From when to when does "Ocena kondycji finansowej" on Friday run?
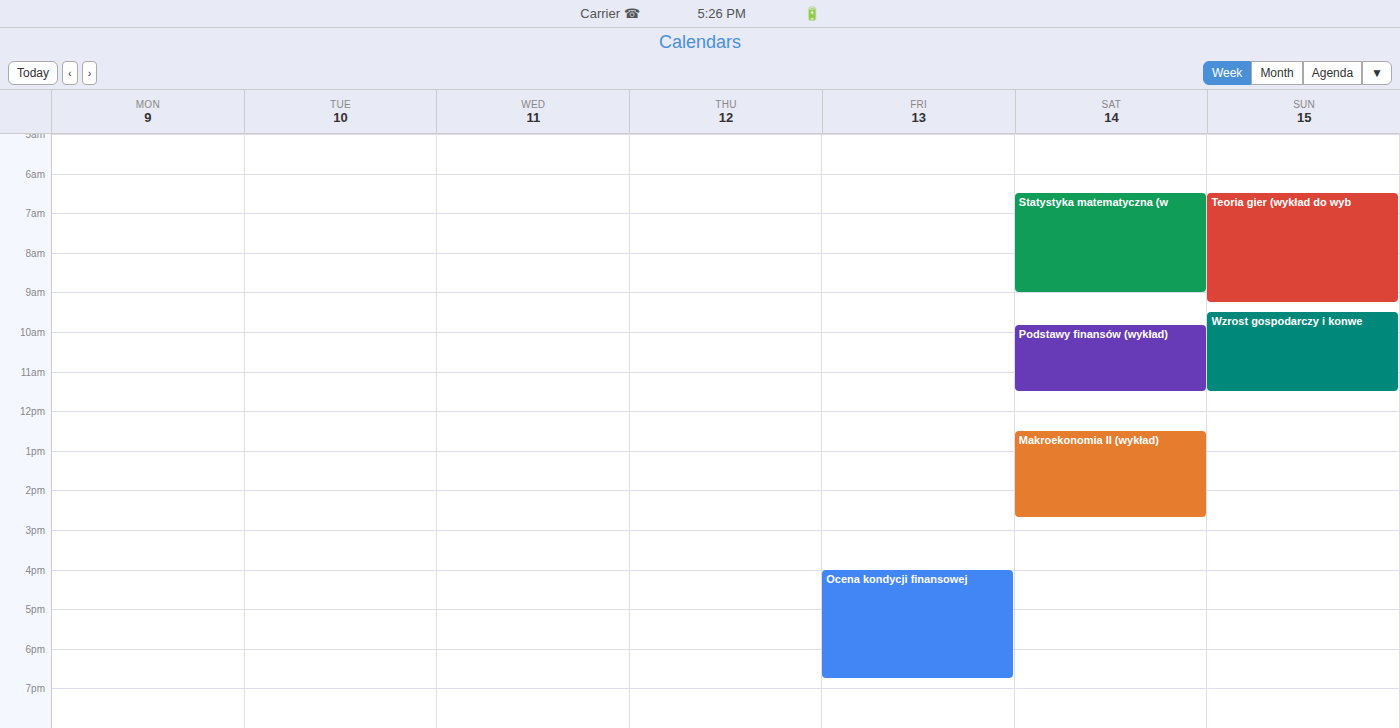
4:00 PM to 6:45 PM